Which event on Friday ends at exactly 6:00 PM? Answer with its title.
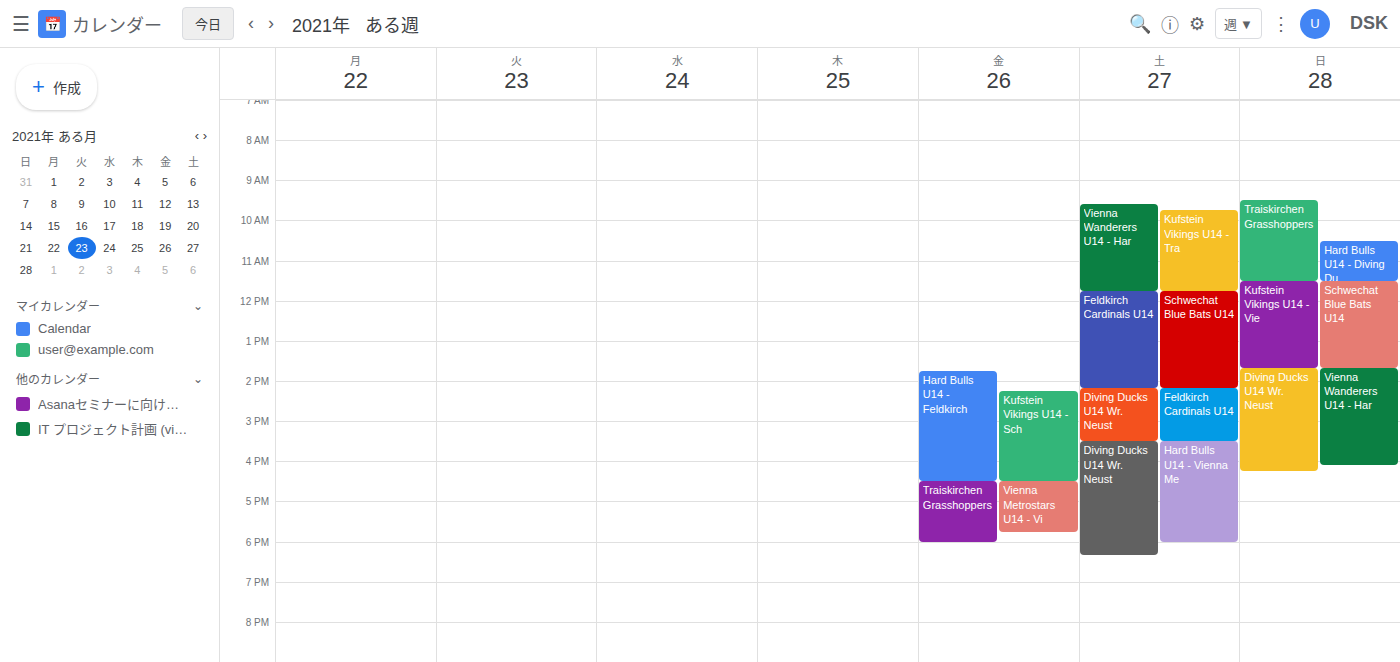
"Traiskirchen Grasshoppers"